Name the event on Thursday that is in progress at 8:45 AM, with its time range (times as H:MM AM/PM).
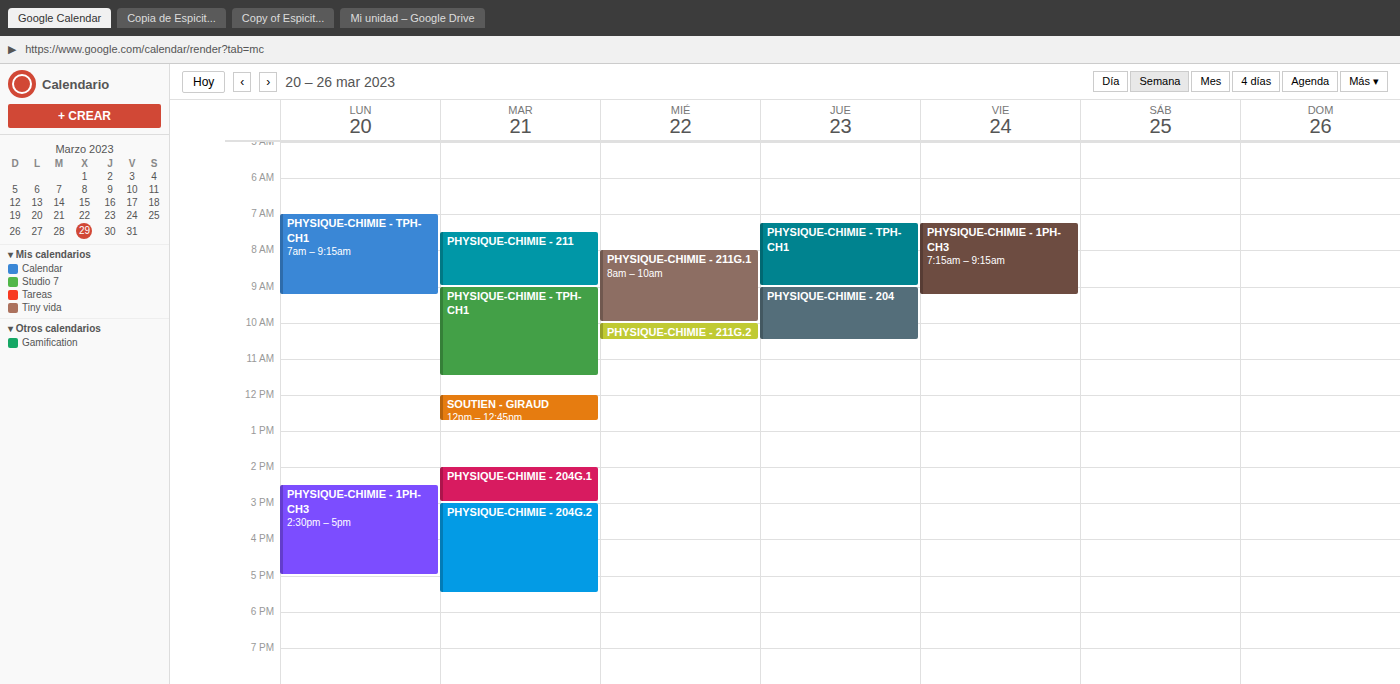
"PHYSIQUE-CHIMIE - TPH-CH1", 7:15 AM to 9:00 AM